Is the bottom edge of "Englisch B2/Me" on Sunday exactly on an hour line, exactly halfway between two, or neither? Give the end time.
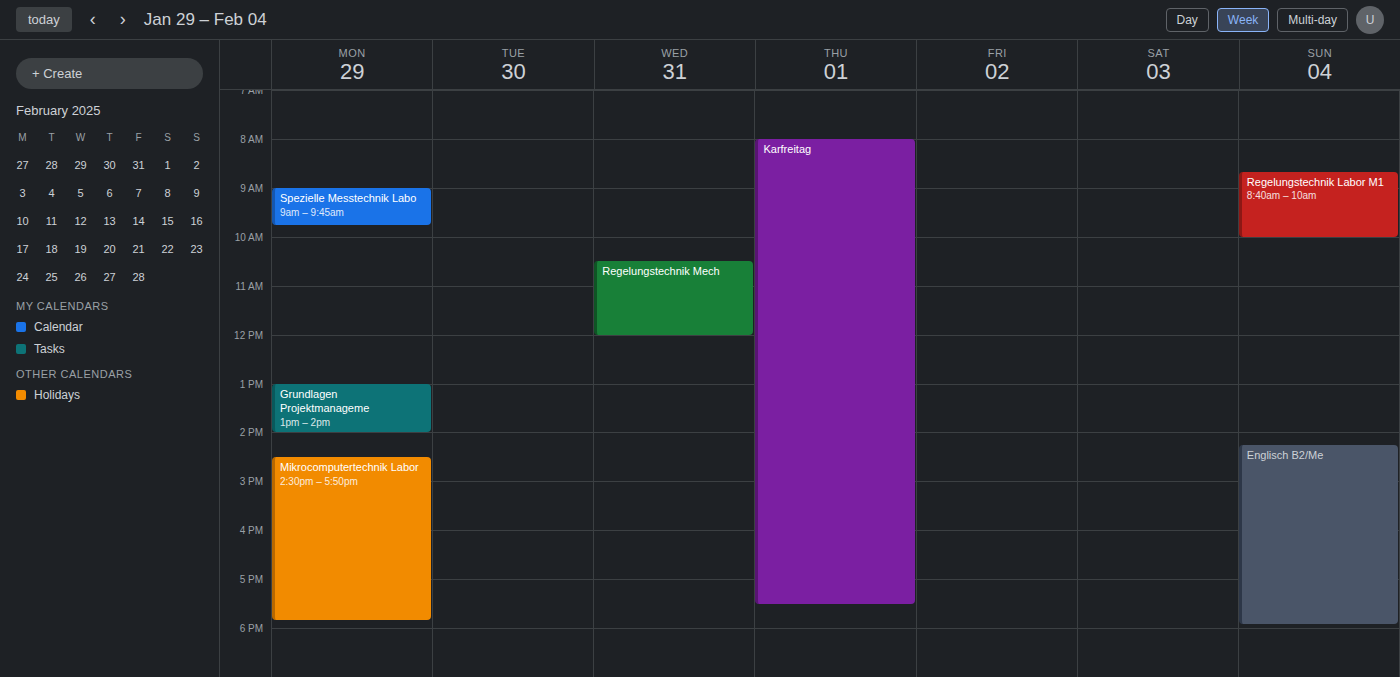
5:55 PM -- neither: 55 minutes below the 5 PM line and 5 minutes above the 6 PM line.